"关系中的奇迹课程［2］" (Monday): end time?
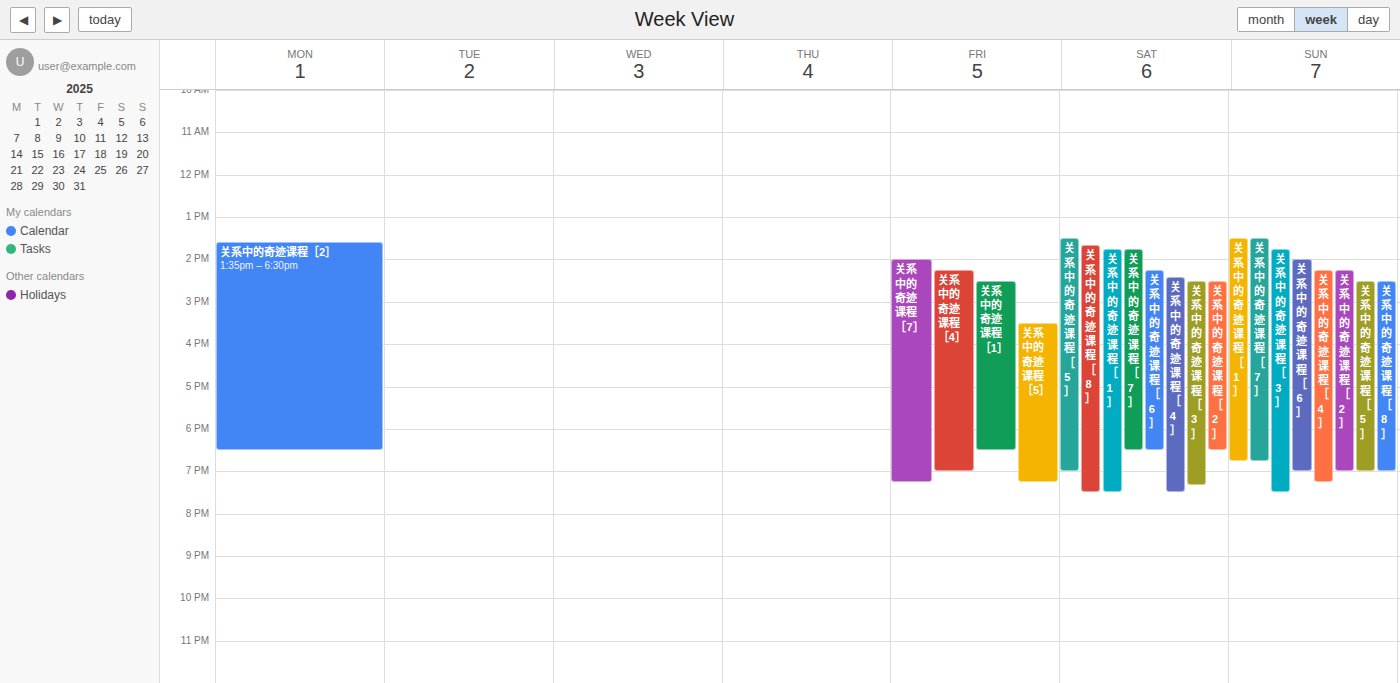
6:30 PM